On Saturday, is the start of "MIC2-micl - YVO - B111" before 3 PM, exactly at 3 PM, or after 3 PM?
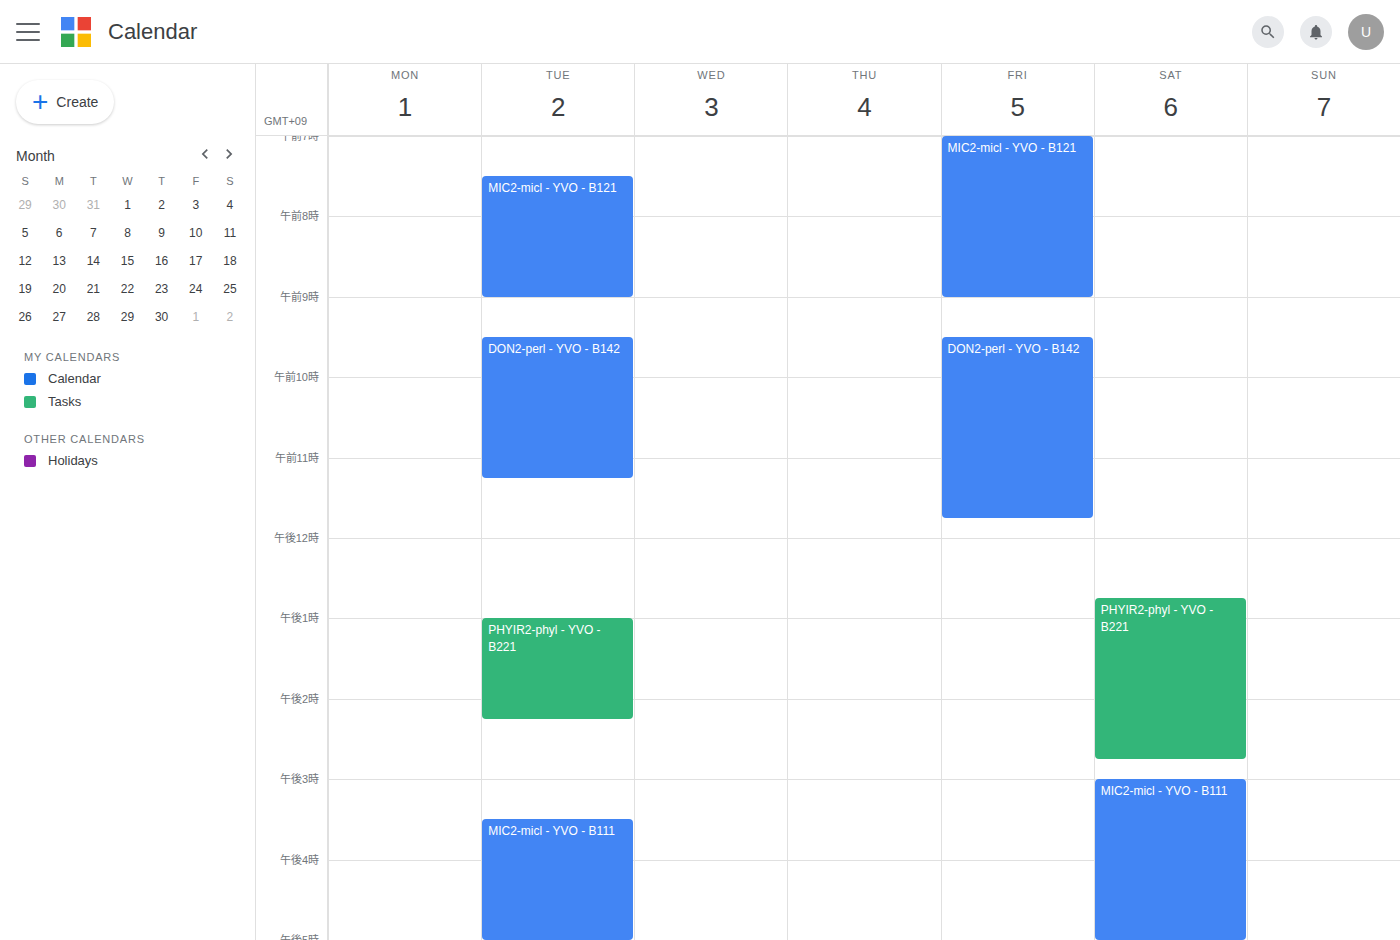
3:00 PM -- exactly at 3 PM, on the 3 PM line.